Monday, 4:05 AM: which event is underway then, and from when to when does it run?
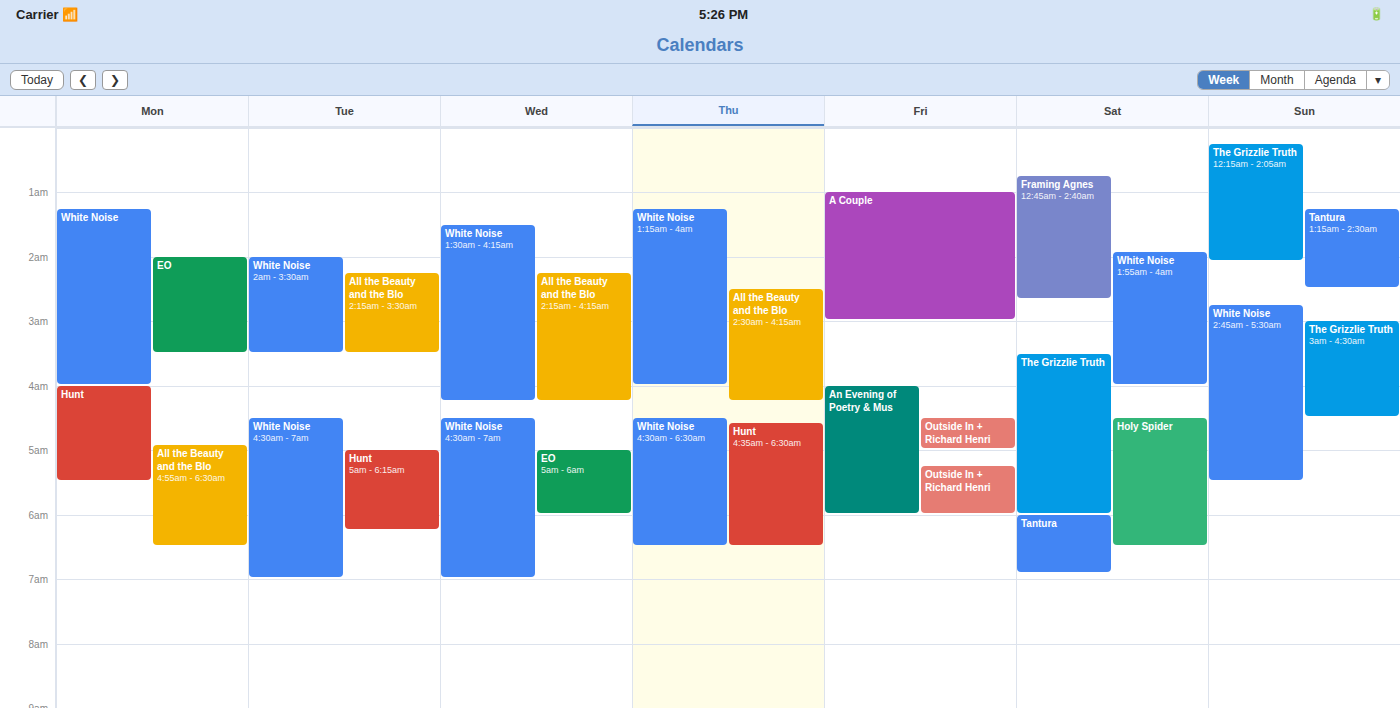
"Hunt", 4:00 AM to 5:30 AM